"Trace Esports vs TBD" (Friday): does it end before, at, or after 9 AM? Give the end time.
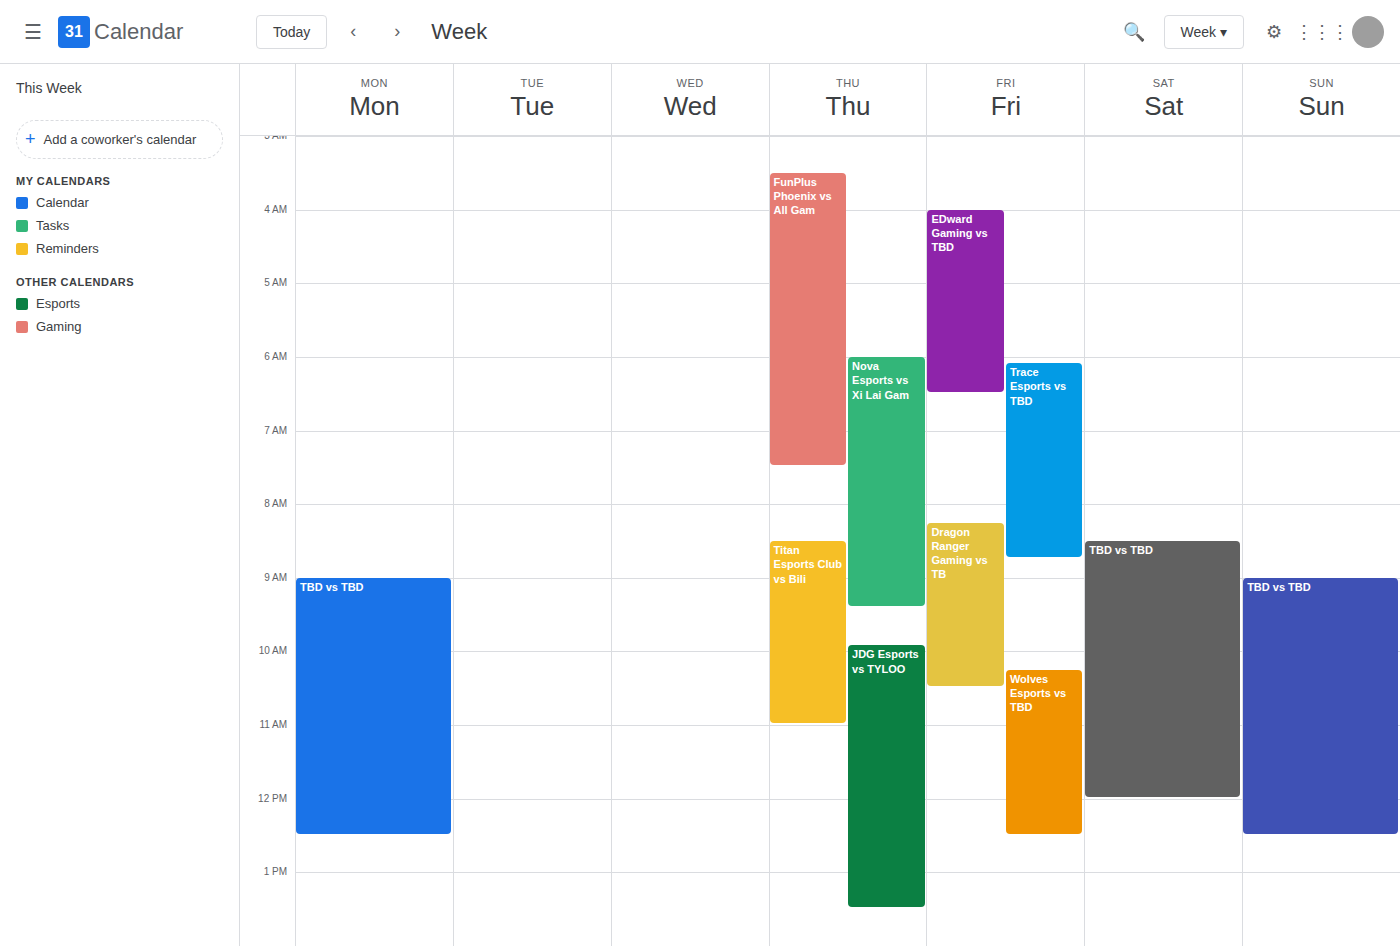
8:45 AM -- before 9 AM, 15 minutes above the 9 AM line.